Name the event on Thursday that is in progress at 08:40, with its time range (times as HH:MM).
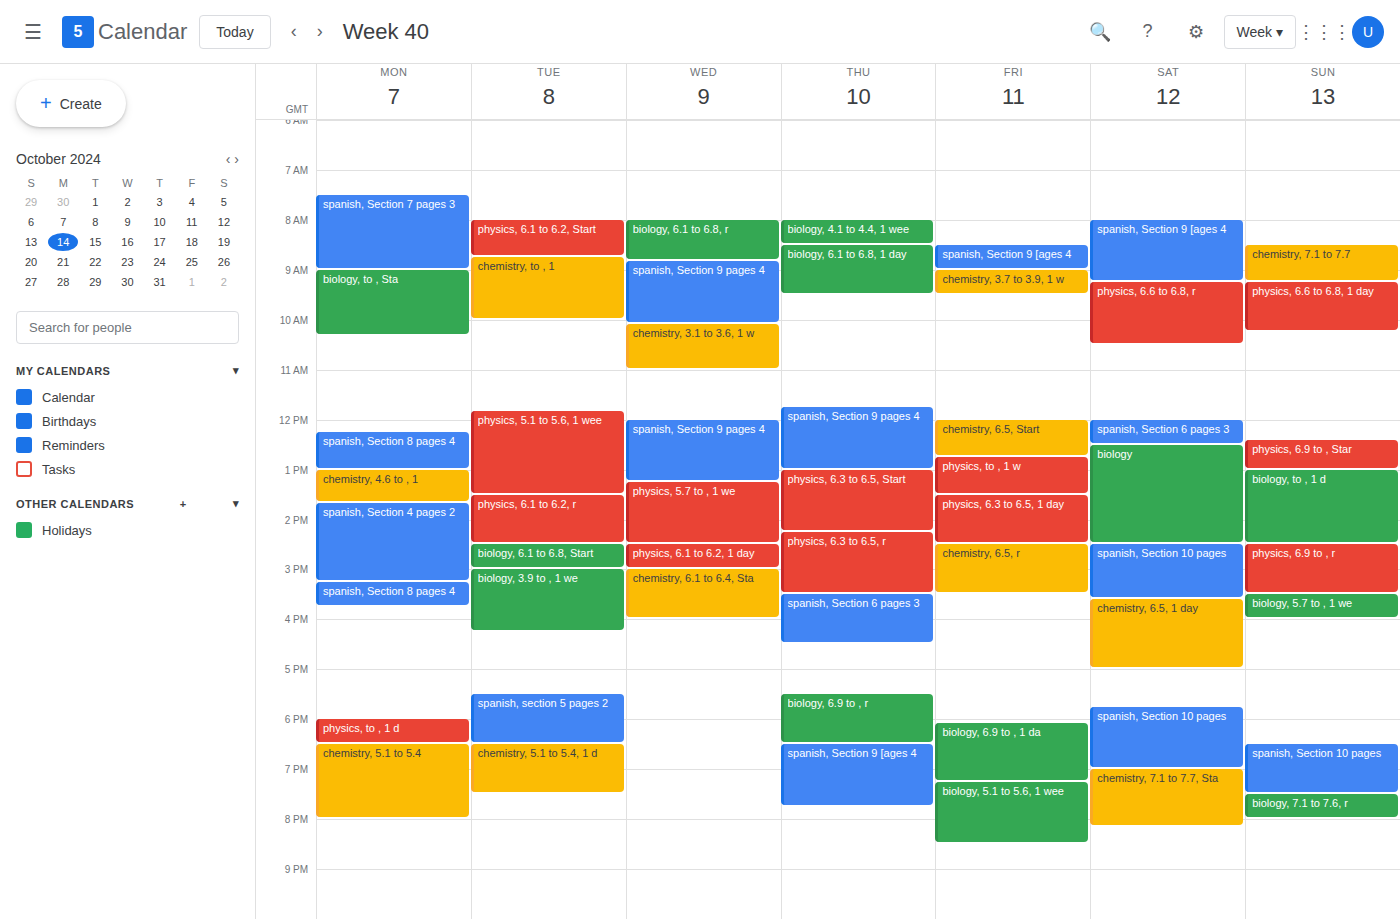
"biology, 6.1 to 6.8, 1 day", 08:30 to 09:30